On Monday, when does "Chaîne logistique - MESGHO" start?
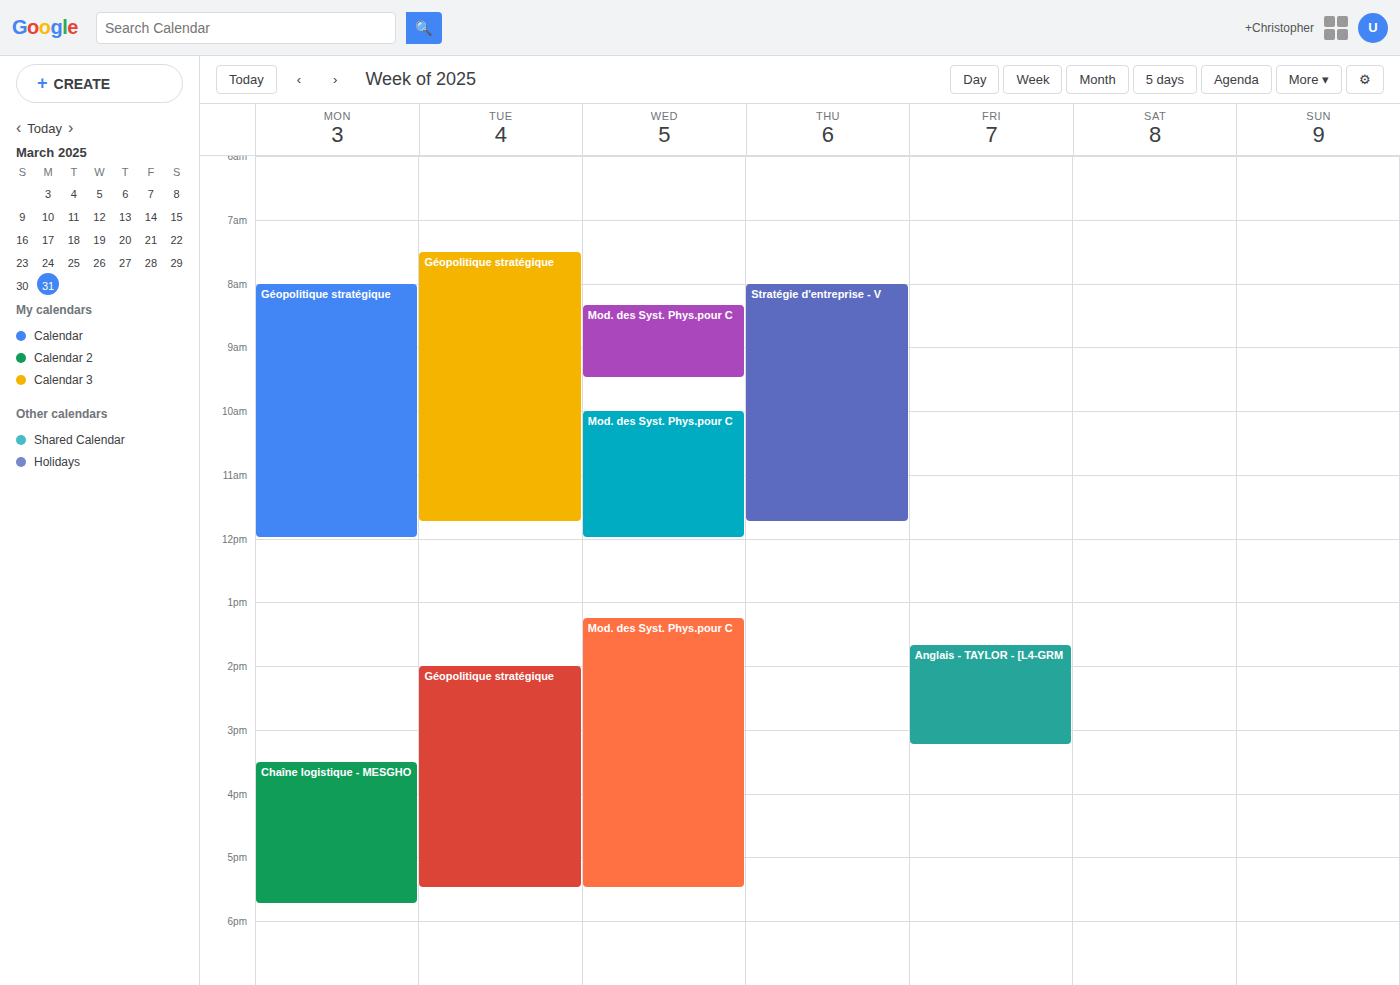
3:30 PM